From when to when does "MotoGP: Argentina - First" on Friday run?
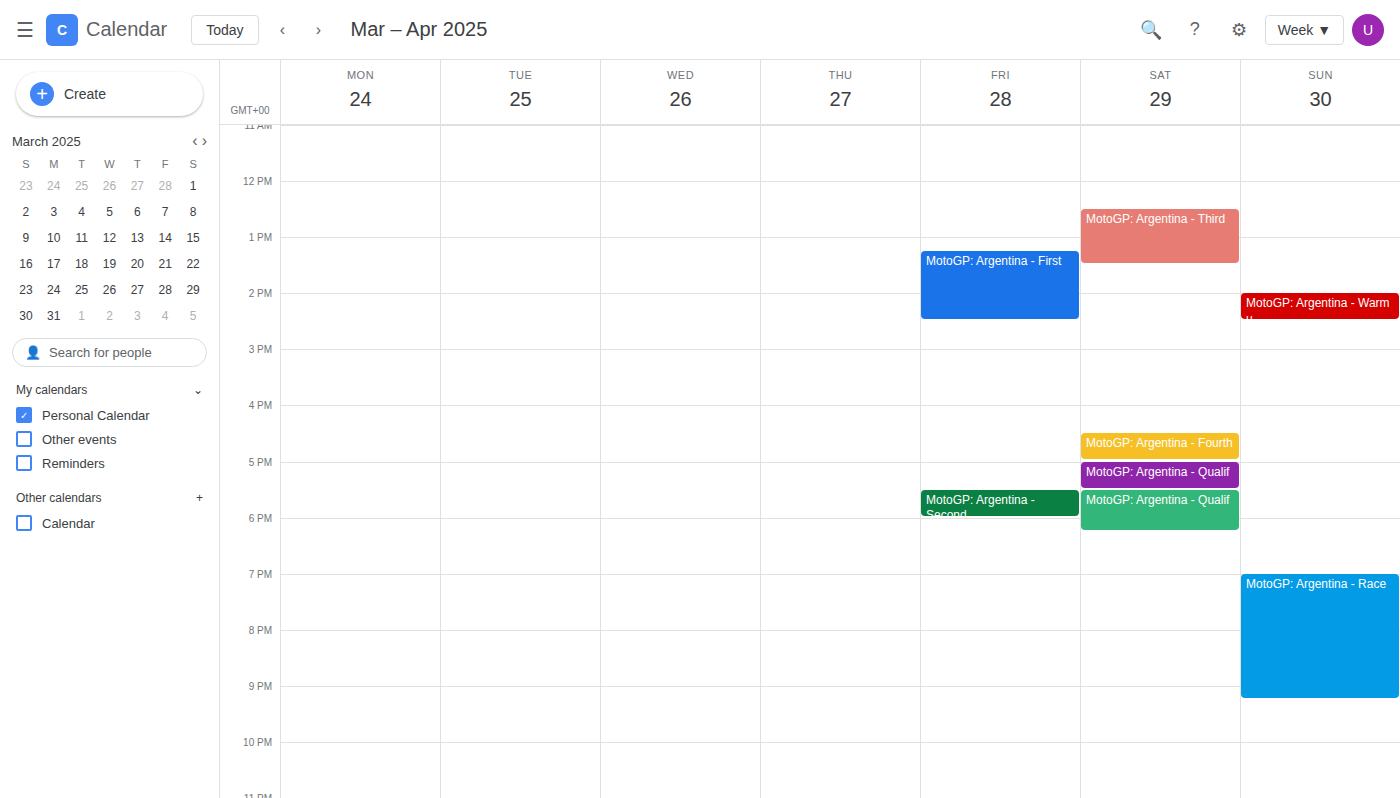
1:15 PM to 2:30 PM